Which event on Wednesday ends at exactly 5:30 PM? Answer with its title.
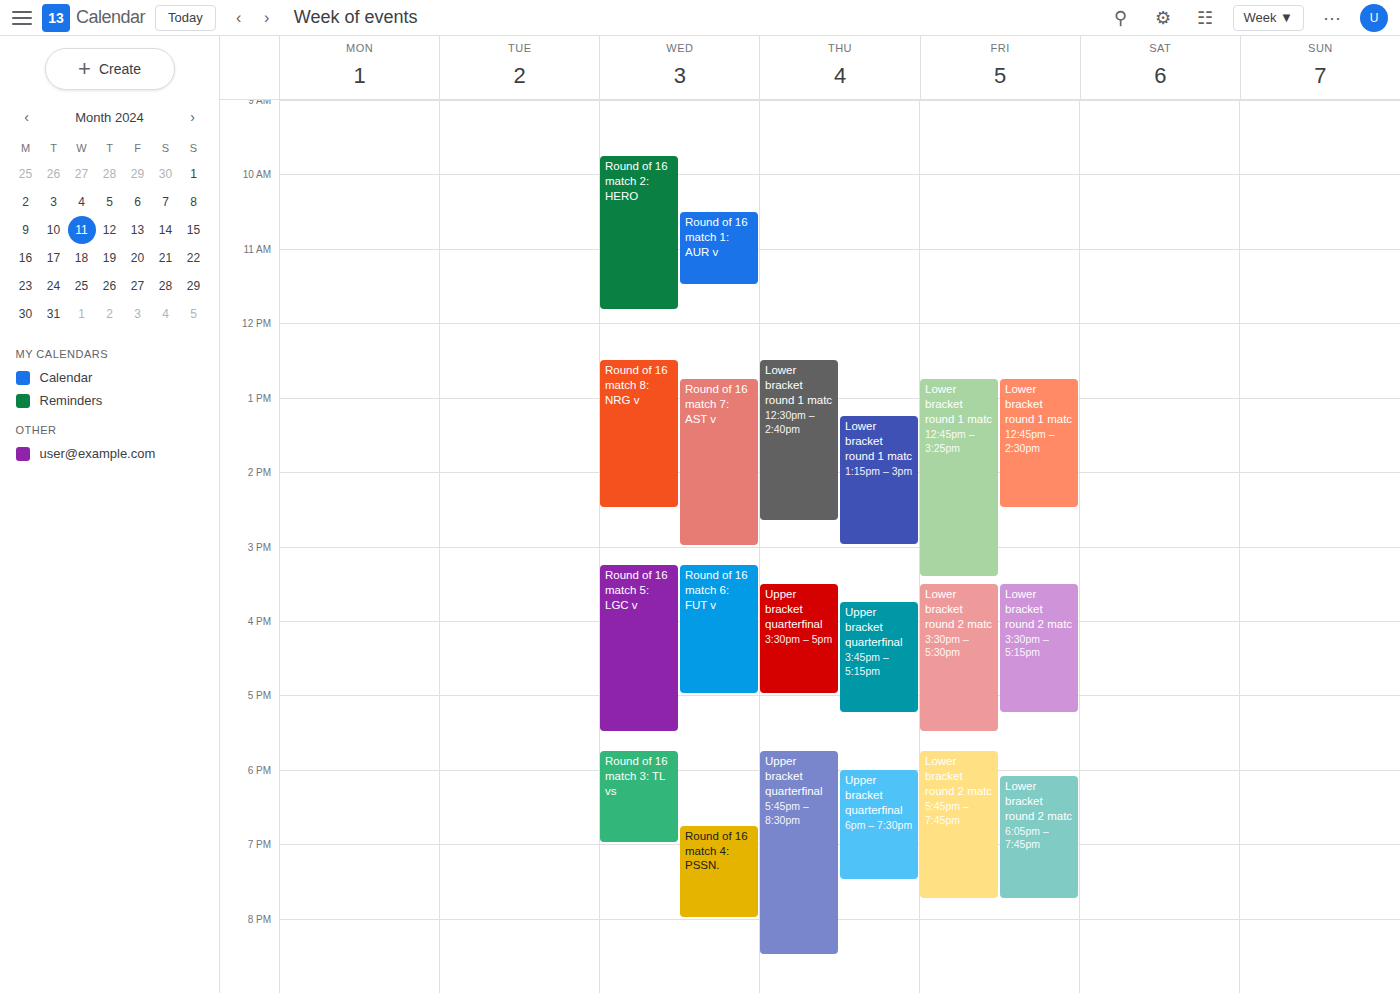
"Round of 16 match 5: LGC v"